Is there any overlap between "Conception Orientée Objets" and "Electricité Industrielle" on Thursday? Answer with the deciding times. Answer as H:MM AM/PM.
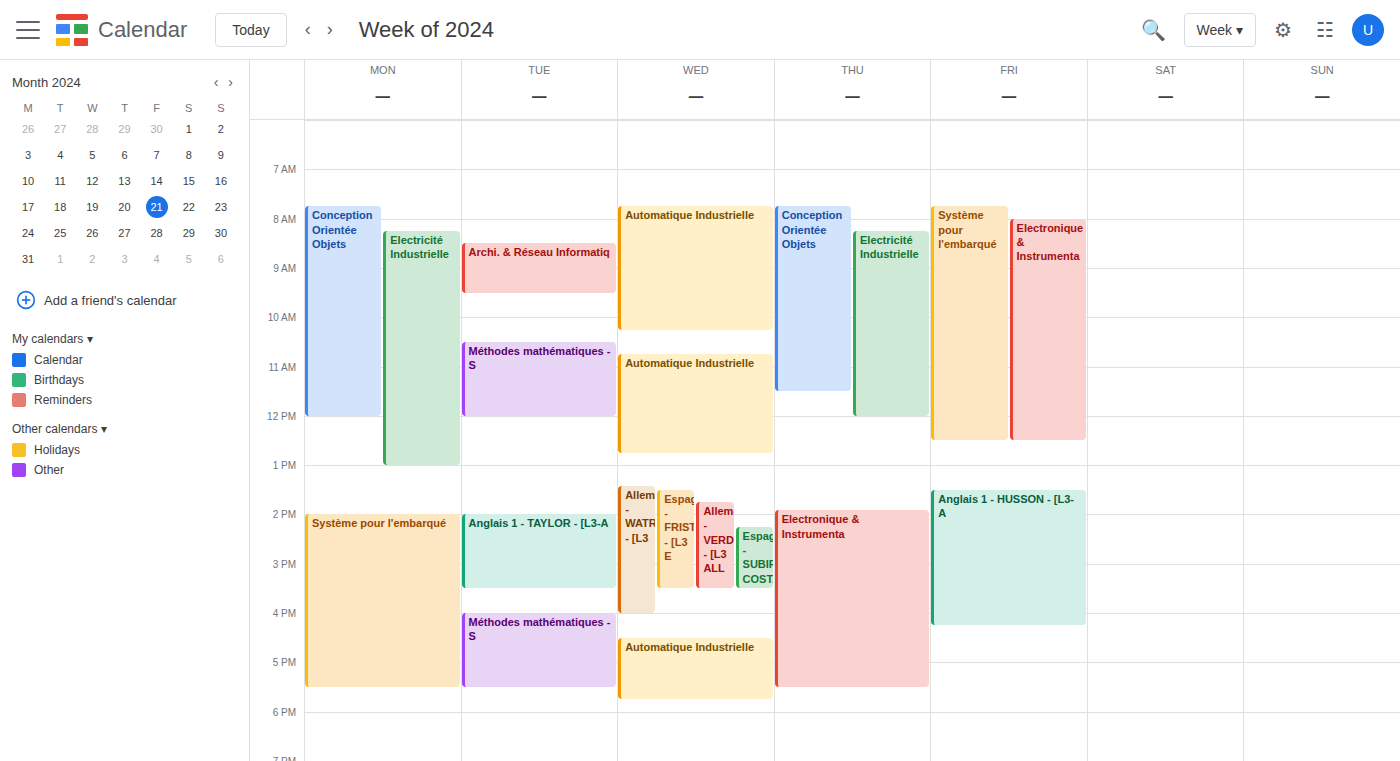
"Electricité Industrielle" starts at 8:15 AM, before "Conception Orientée Objets" ends at 11:30 AM -- they overlap.